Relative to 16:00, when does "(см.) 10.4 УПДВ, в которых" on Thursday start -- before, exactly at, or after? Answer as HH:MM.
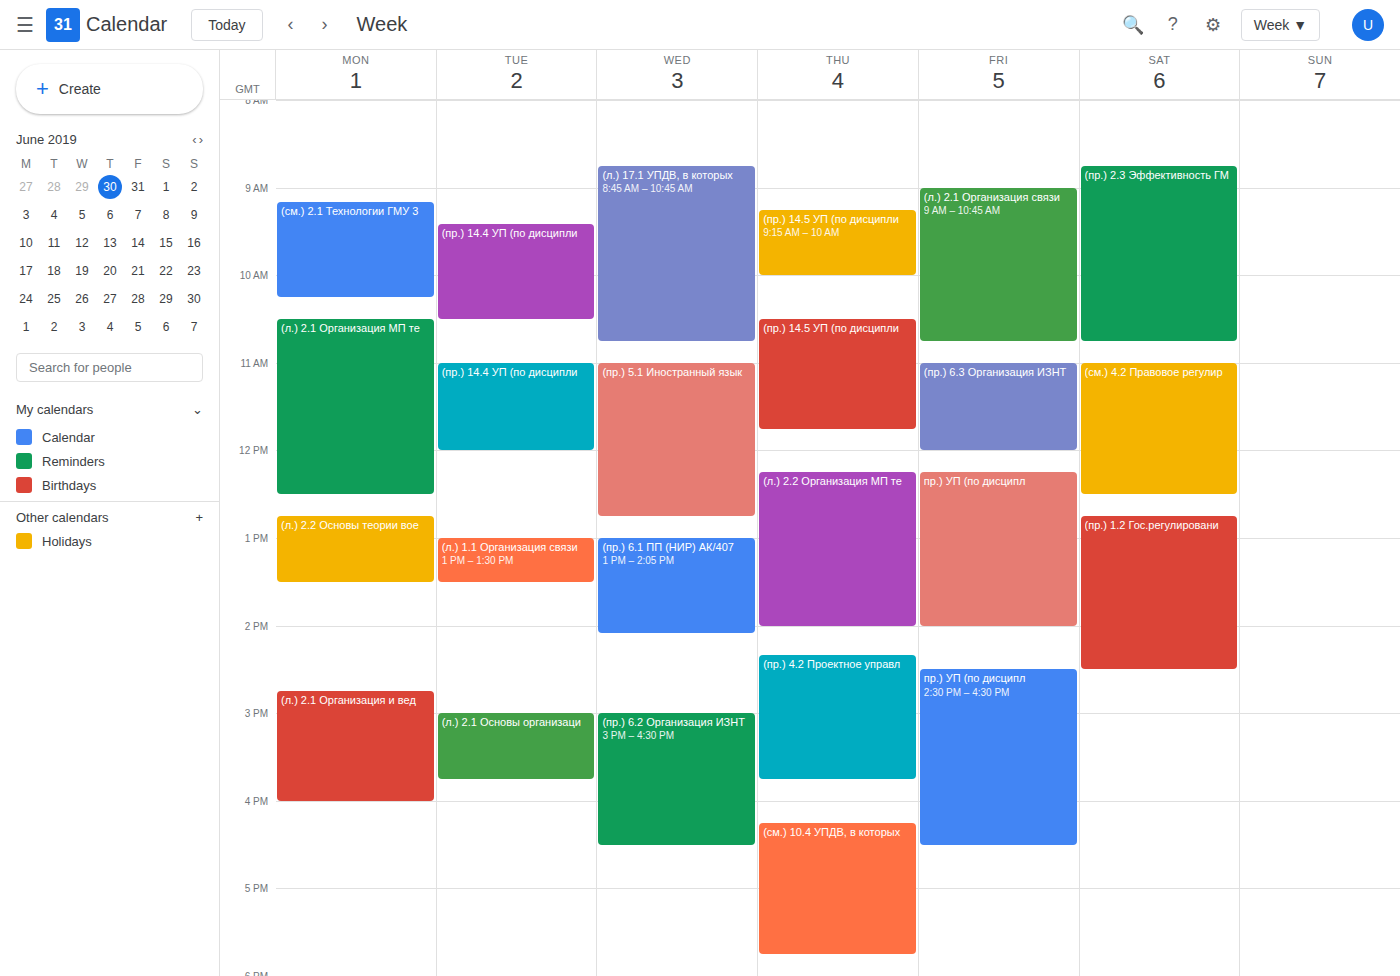
16:15 -- after 16:00, 15 minutes below the 16:00 line.